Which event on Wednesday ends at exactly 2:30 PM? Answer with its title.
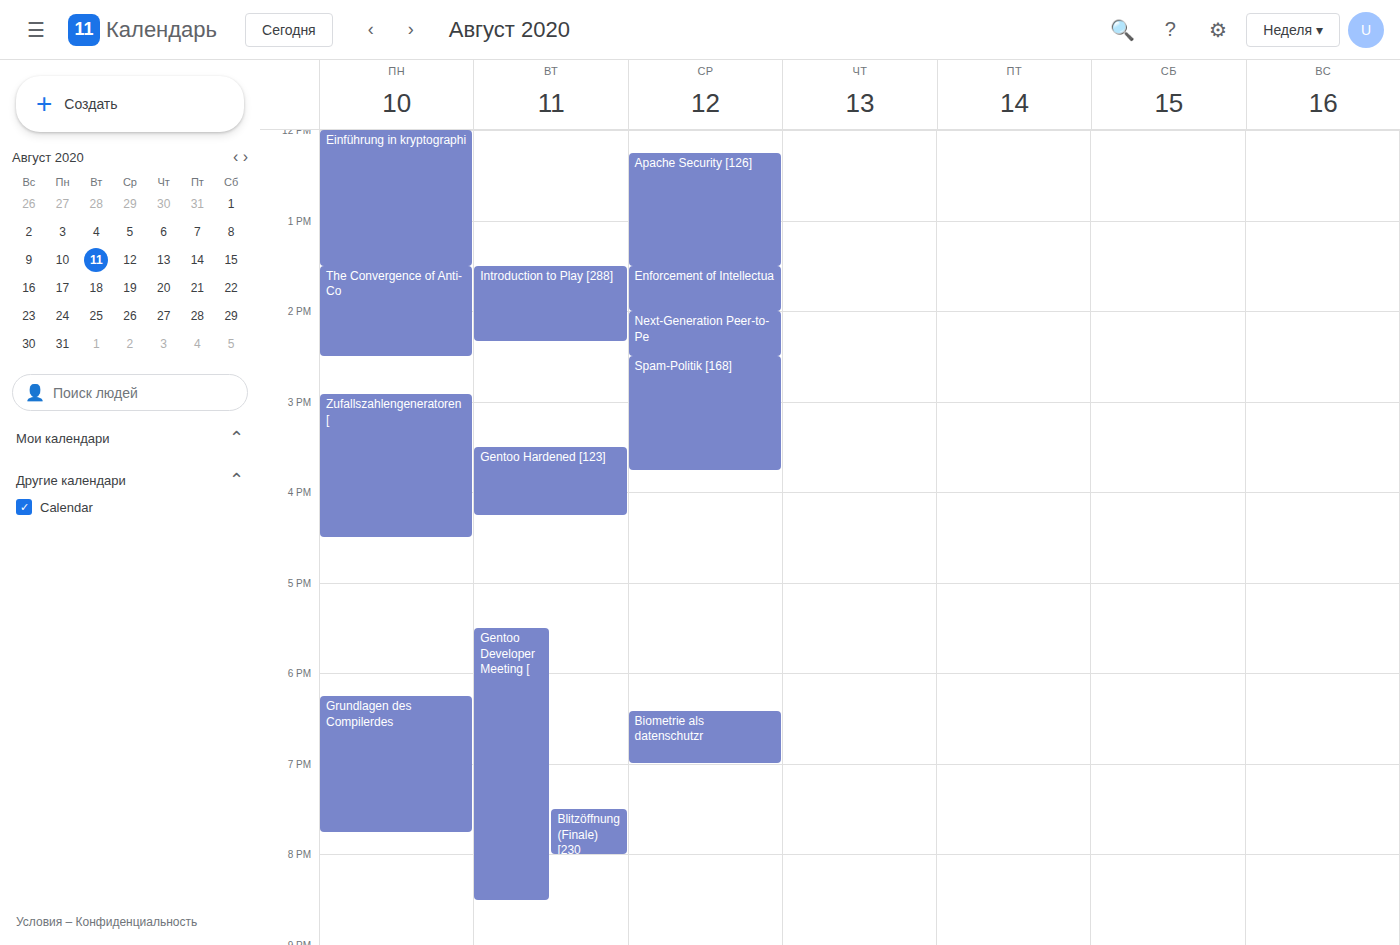
"Next-Generation Peer-to-Pe"